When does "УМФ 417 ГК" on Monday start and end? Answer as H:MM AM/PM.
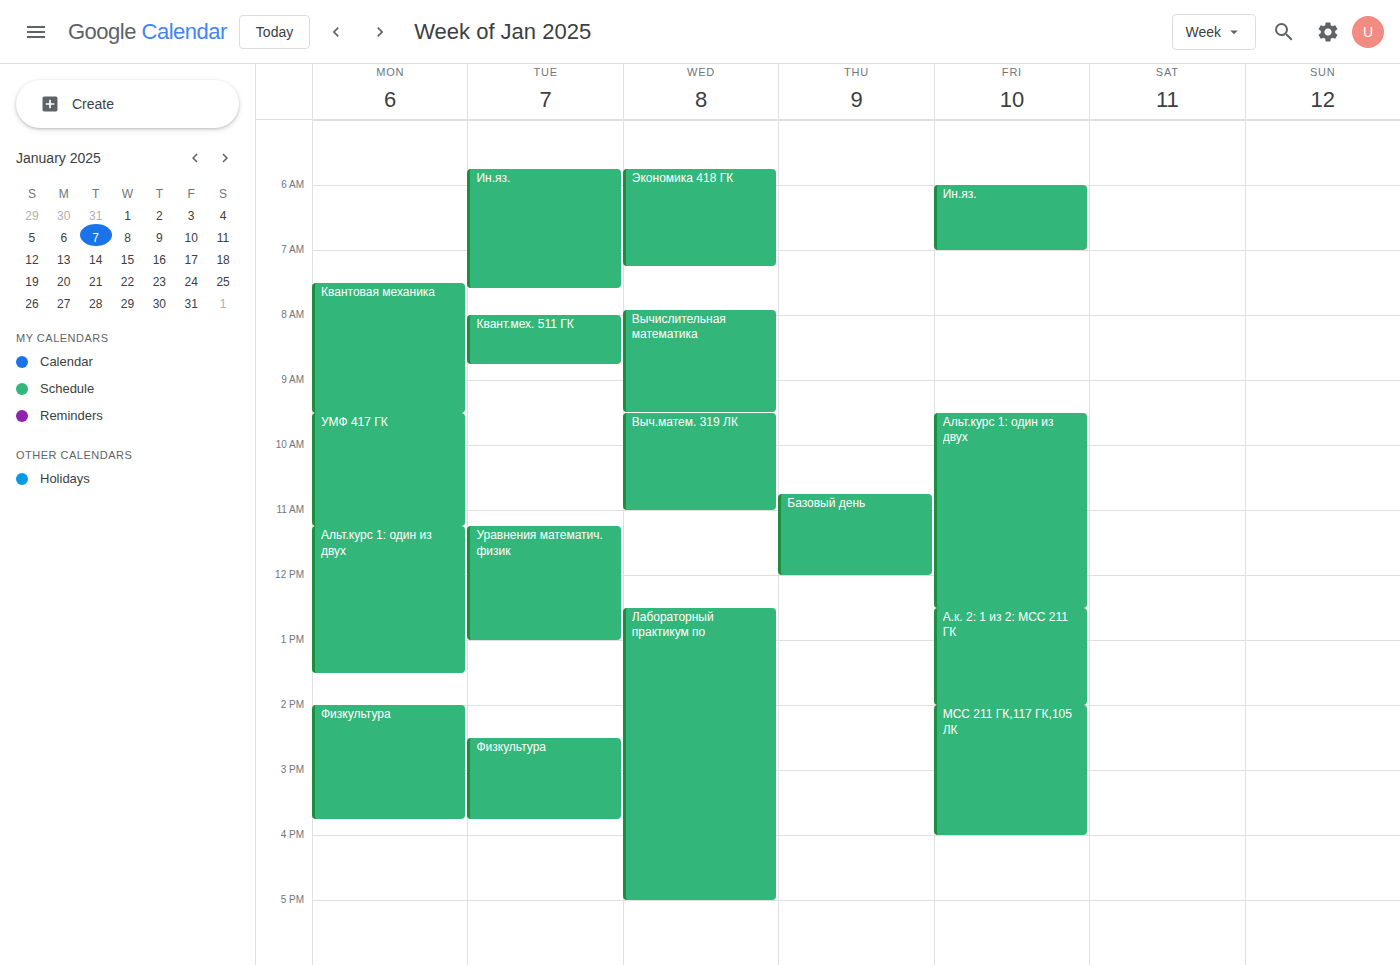
9:30 AM to 11:15 AM